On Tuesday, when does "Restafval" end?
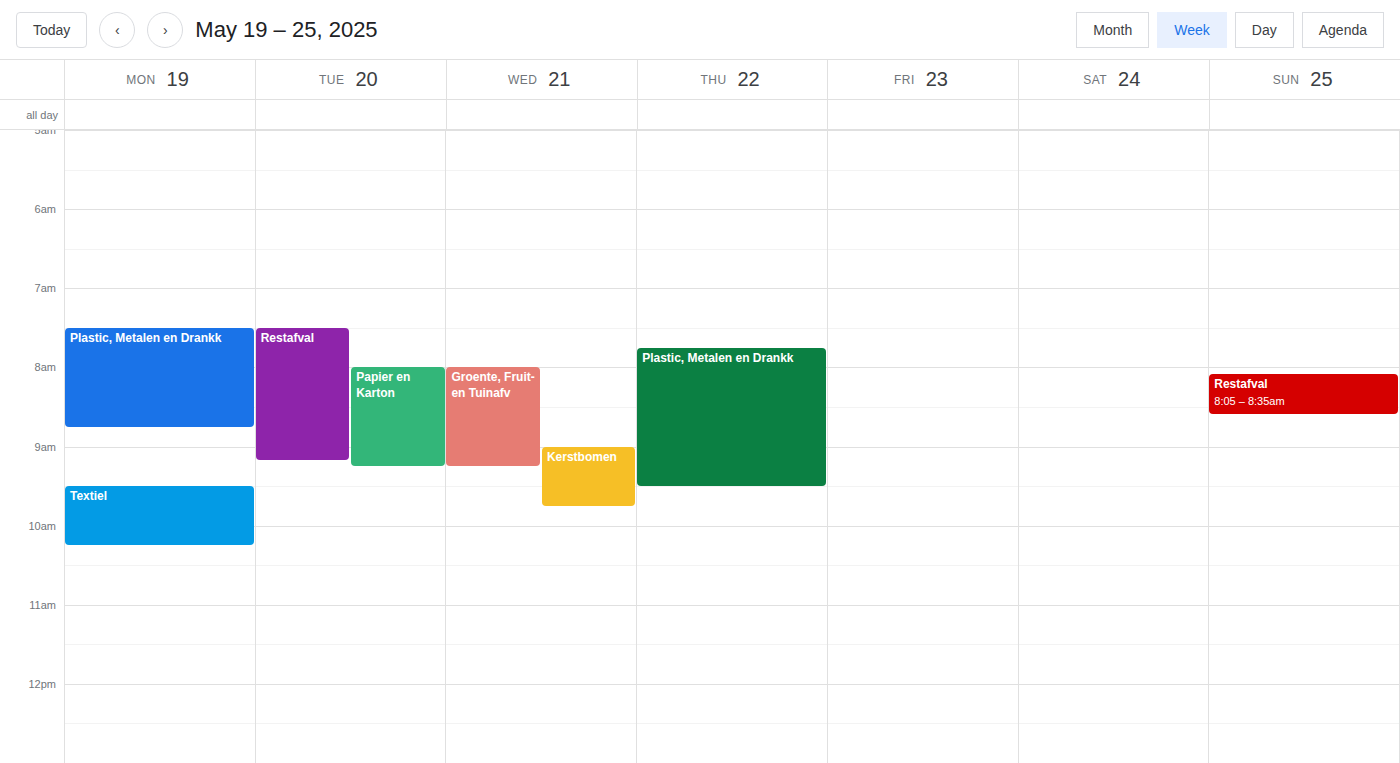
9:10 AM